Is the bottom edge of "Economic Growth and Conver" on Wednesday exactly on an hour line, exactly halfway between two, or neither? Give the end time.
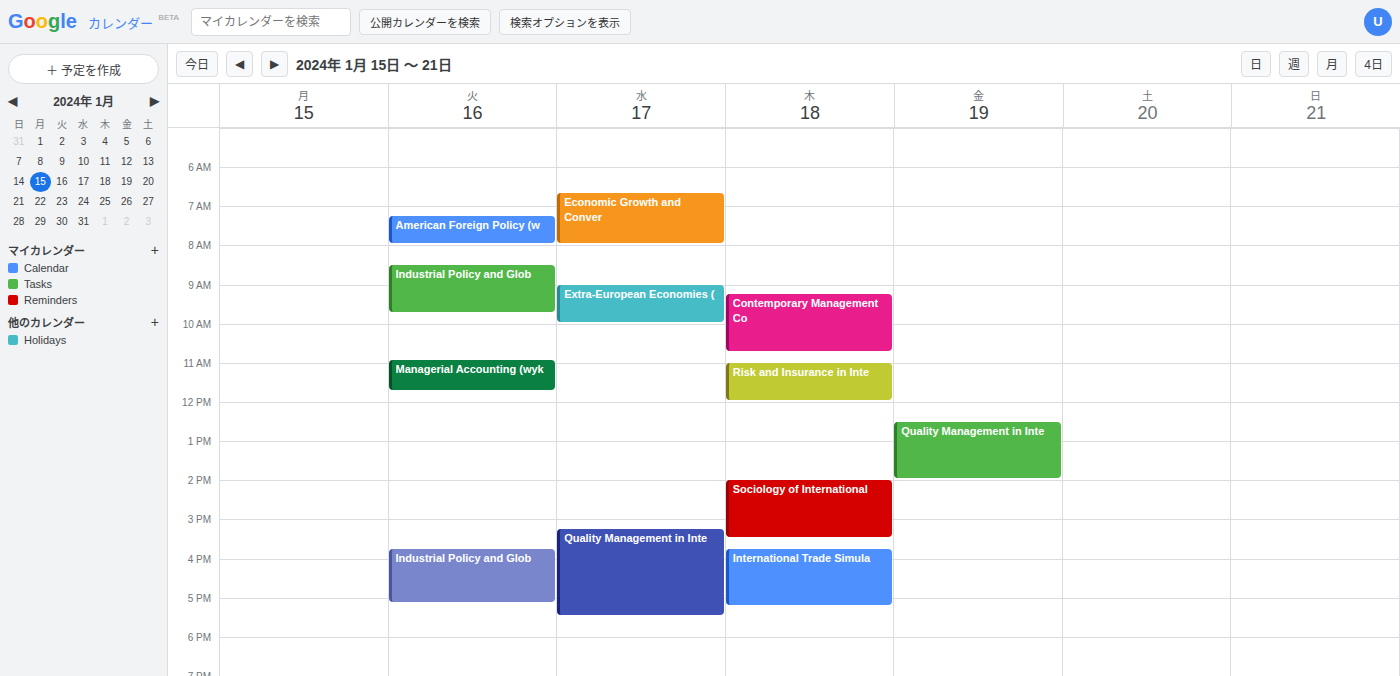
08:00 -- exactly on the 08:00 line.